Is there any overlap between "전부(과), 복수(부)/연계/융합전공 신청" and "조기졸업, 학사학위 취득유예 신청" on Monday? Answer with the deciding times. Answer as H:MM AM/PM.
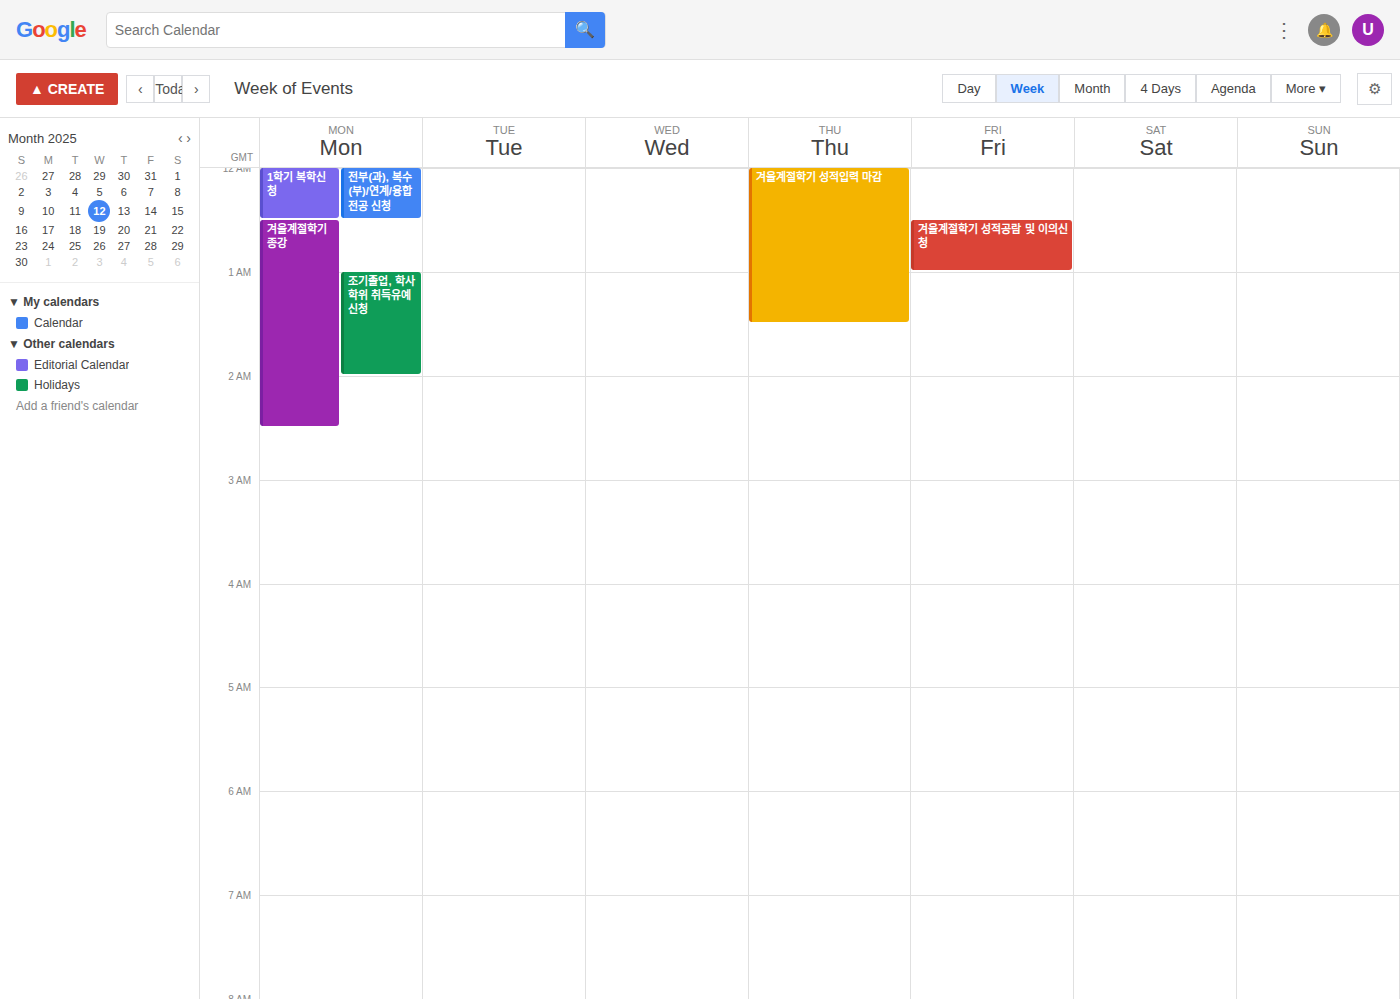
"전부(과), 복수(부)/연계/융합전공 신청" ends at 12:30 AM and "조기졸업, 학사학위 취득유예 신청" starts at 1:00 AM -- no overlap.